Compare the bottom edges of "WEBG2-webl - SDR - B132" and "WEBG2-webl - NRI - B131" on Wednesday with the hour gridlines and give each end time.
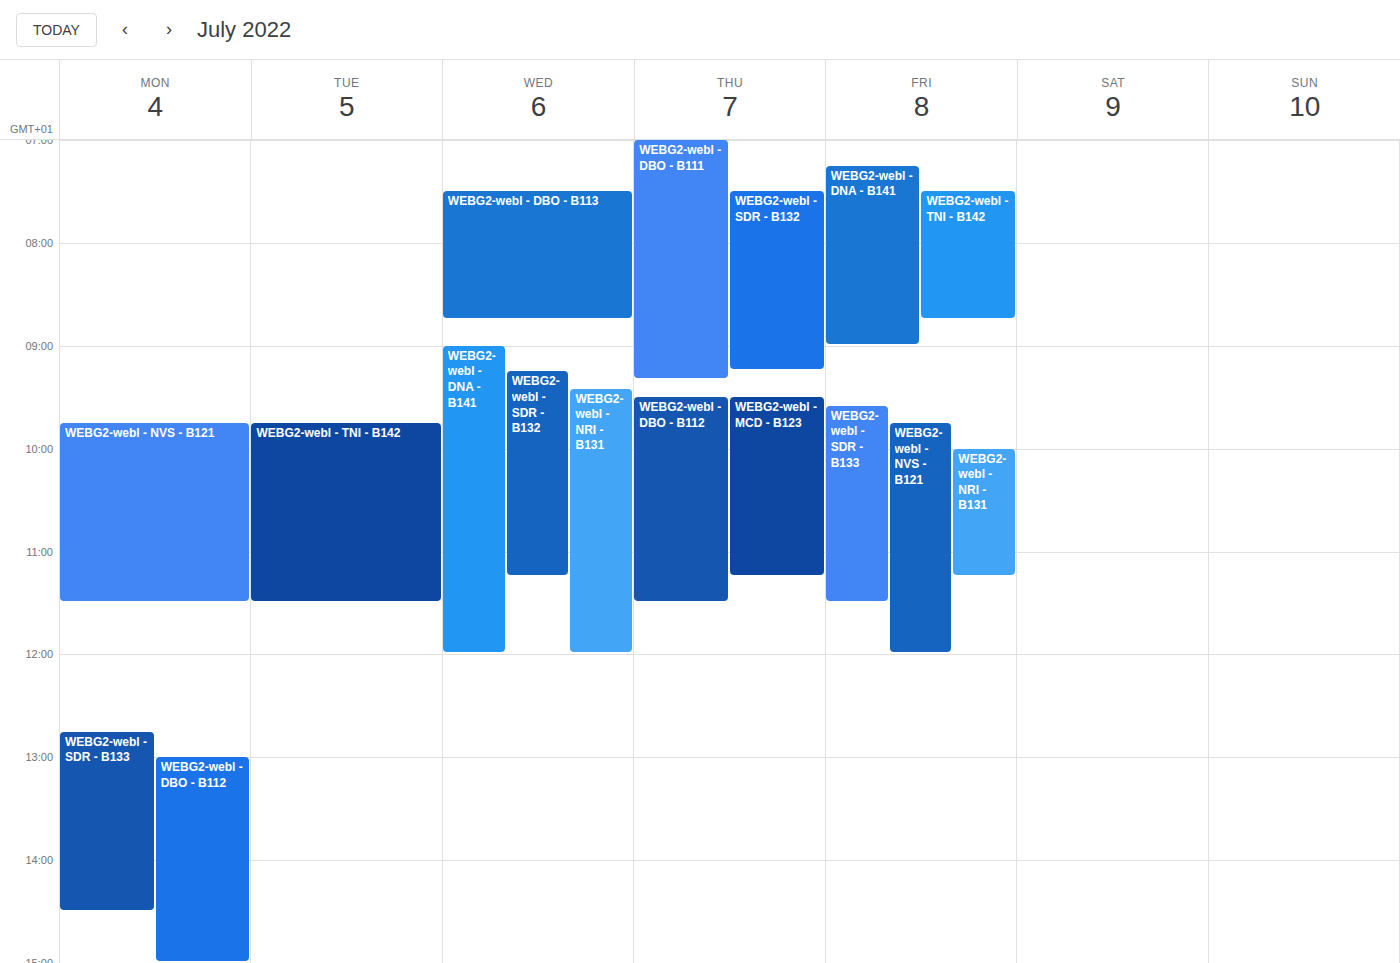
"WEBG2-webl - SDR - B132": 11:15 AM, neither: a quarter of the way from the 11 AM line to the 12 PM line. "WEBG2-webl - NRI - B131": 12:00 PM, exactly on the 12 PM line.